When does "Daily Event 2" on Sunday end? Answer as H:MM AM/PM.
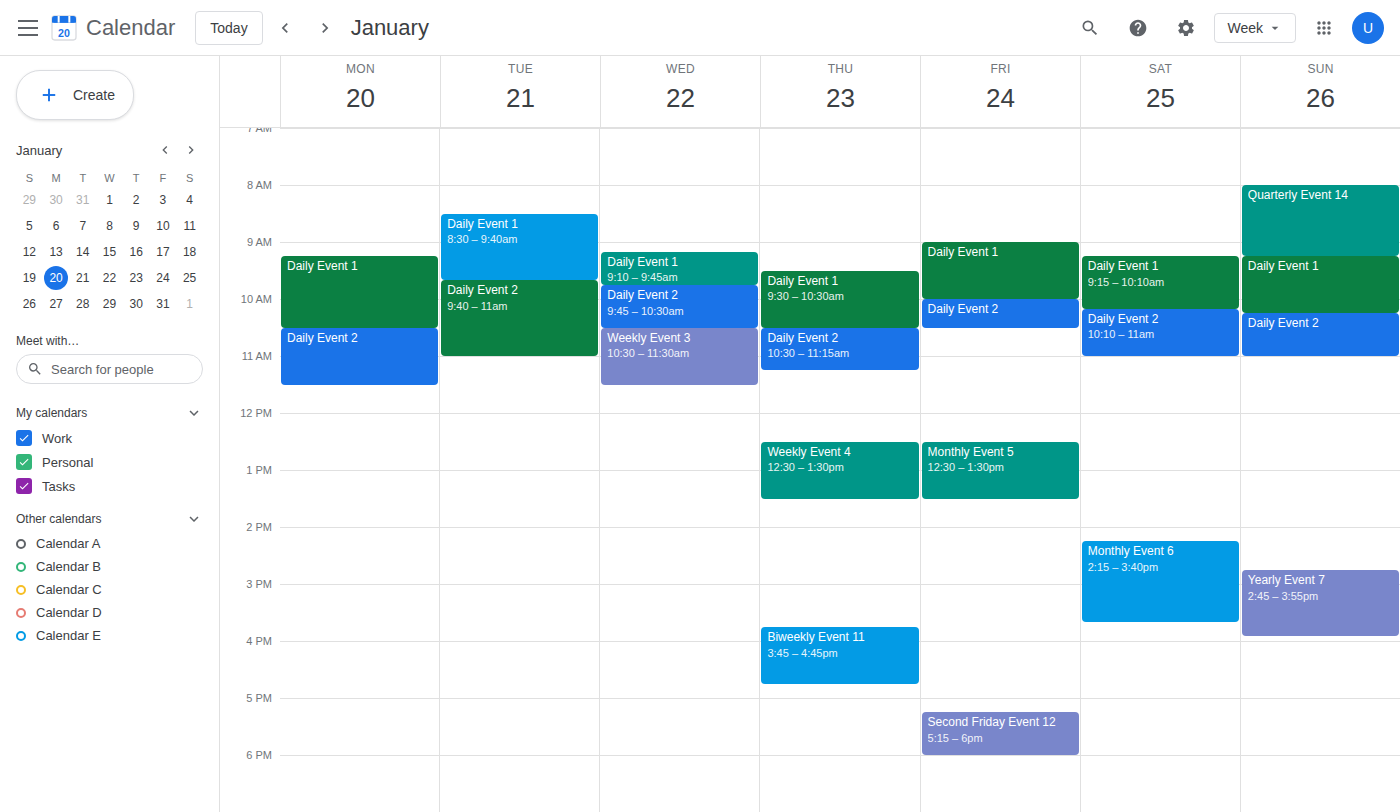
11:00 AM